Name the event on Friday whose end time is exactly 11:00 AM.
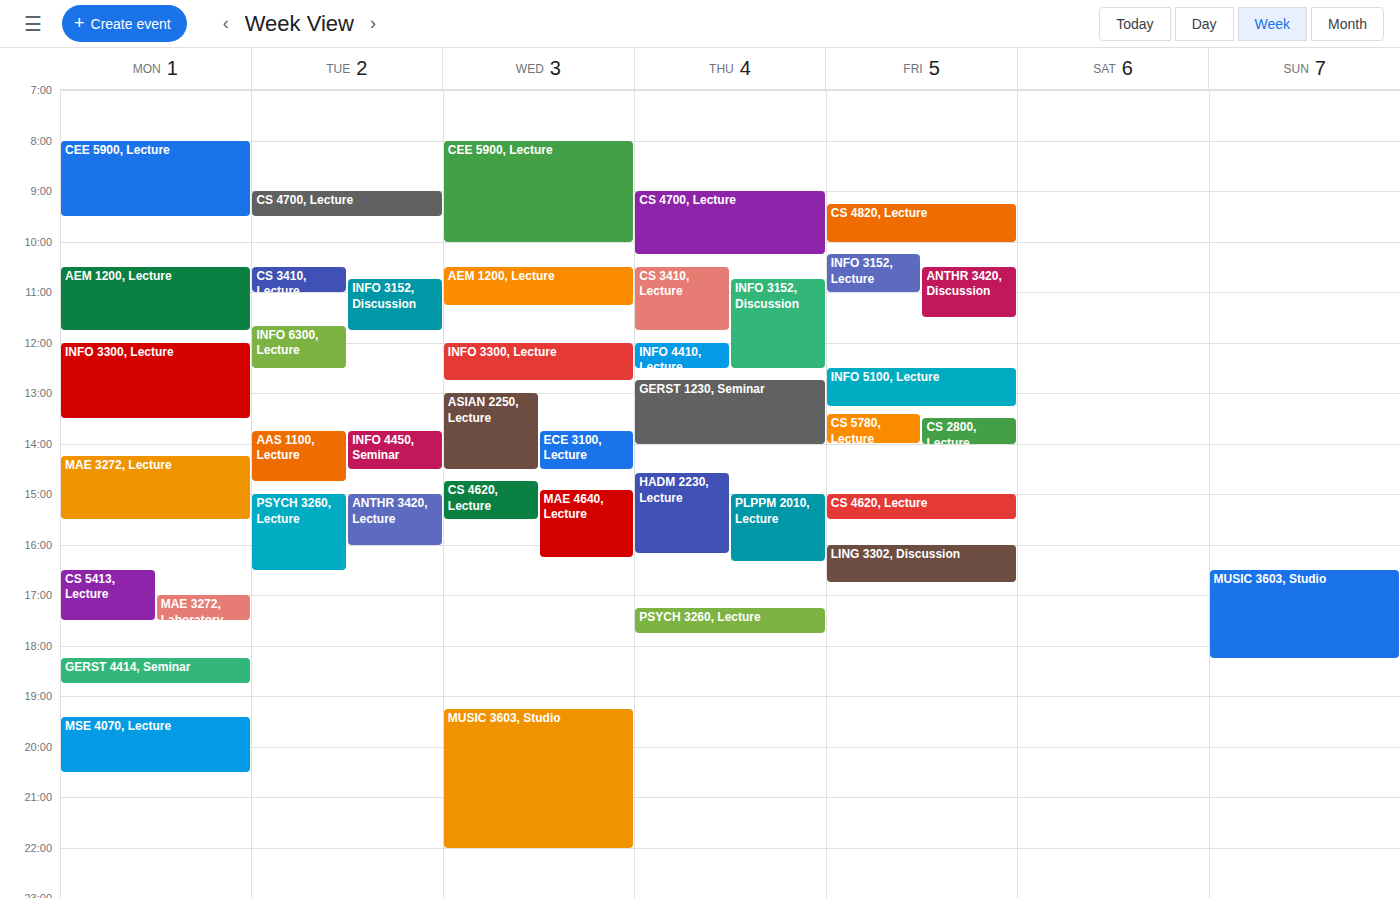
"INFO 3152, Lecture"